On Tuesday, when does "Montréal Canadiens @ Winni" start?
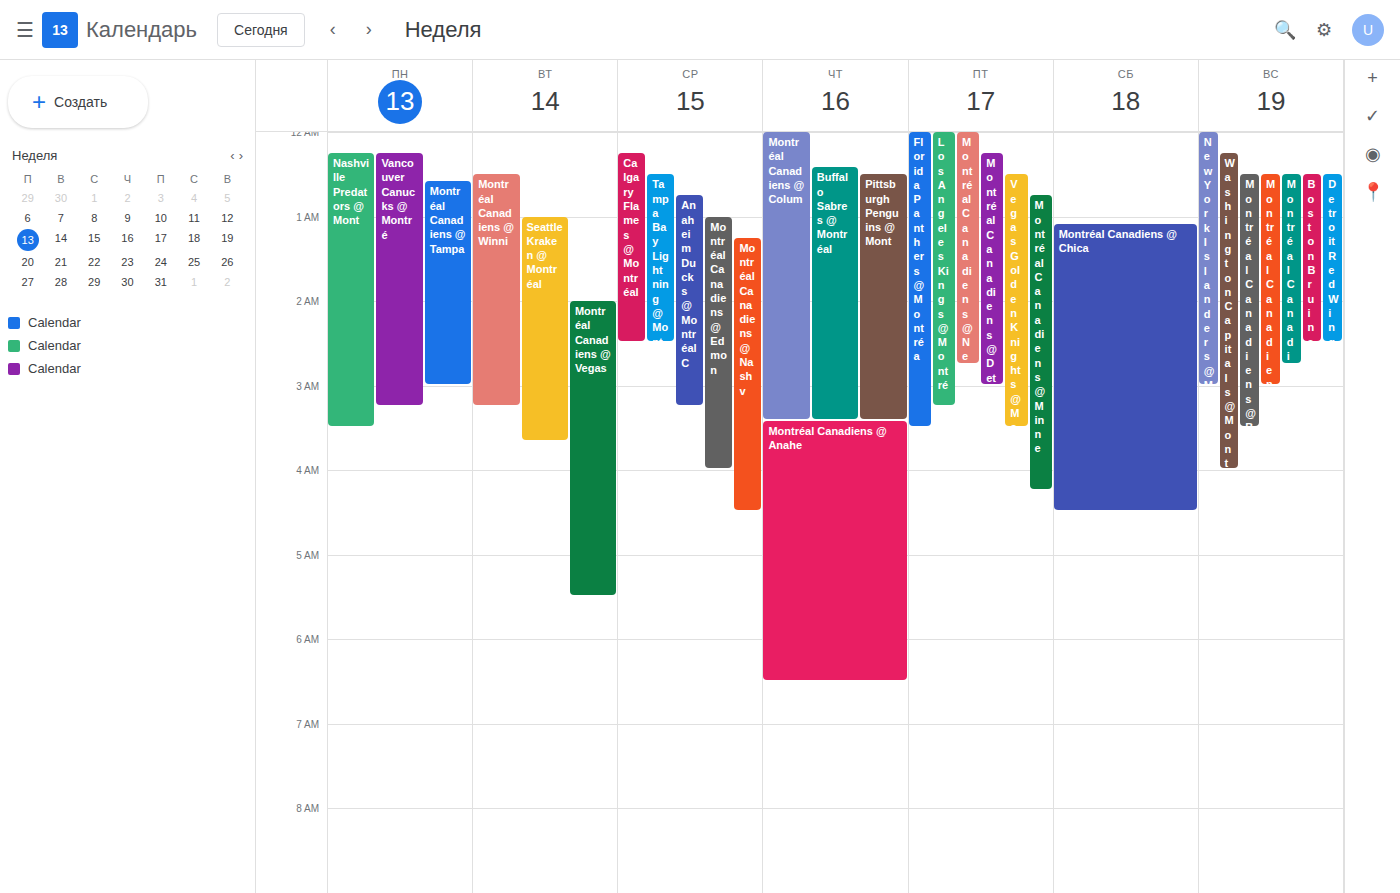
12:30 AM